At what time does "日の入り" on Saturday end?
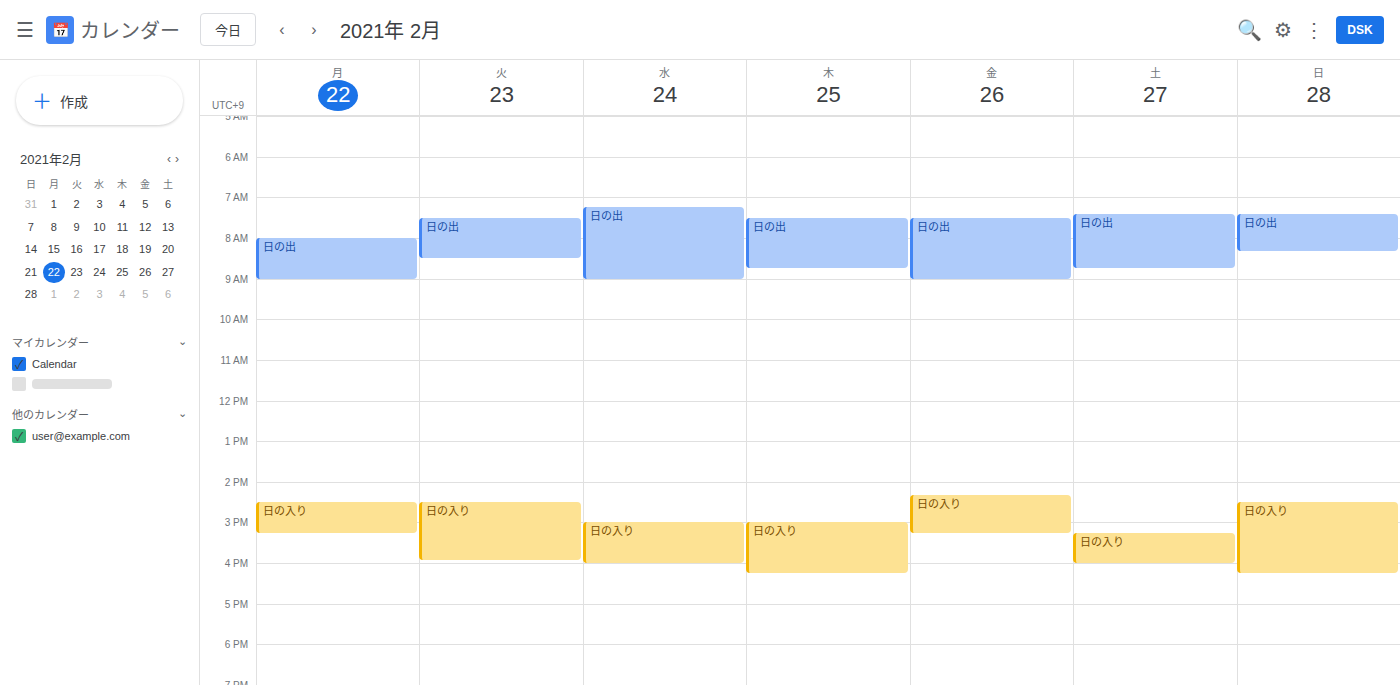
16:00